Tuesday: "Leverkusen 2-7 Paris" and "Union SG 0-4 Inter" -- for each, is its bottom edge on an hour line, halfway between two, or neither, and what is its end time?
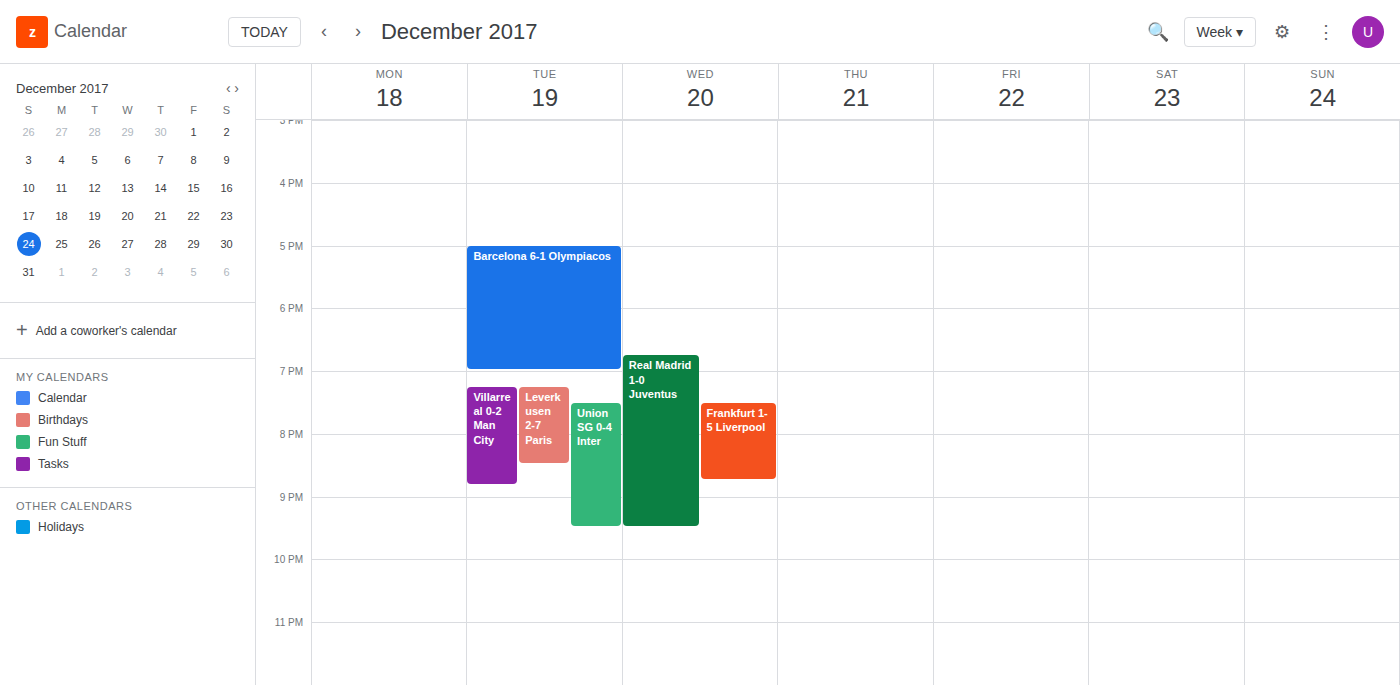
"Leverkusen 2-7 Paris": 8:30 PM, halfway between the 8 PM and 9 PM lines. "Union SG 0-4 Inter": 9:30 PM, halfway between the 9 PM and 10 PM lines.